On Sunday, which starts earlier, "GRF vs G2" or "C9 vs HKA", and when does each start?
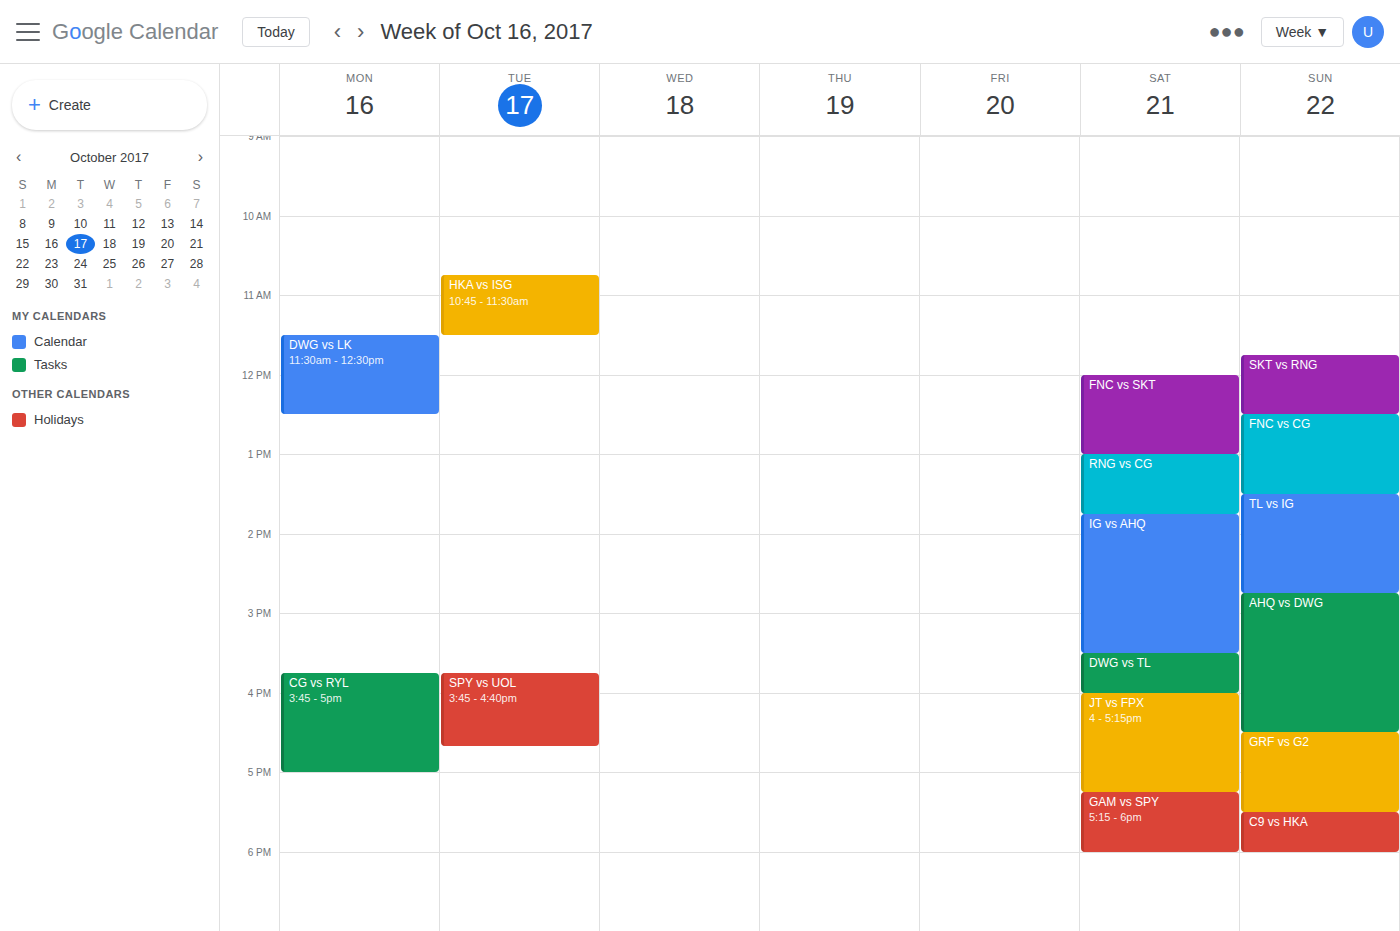
"GRF vs G2" 4:30 PM; "C9 vs HKA" 5:30 PM.